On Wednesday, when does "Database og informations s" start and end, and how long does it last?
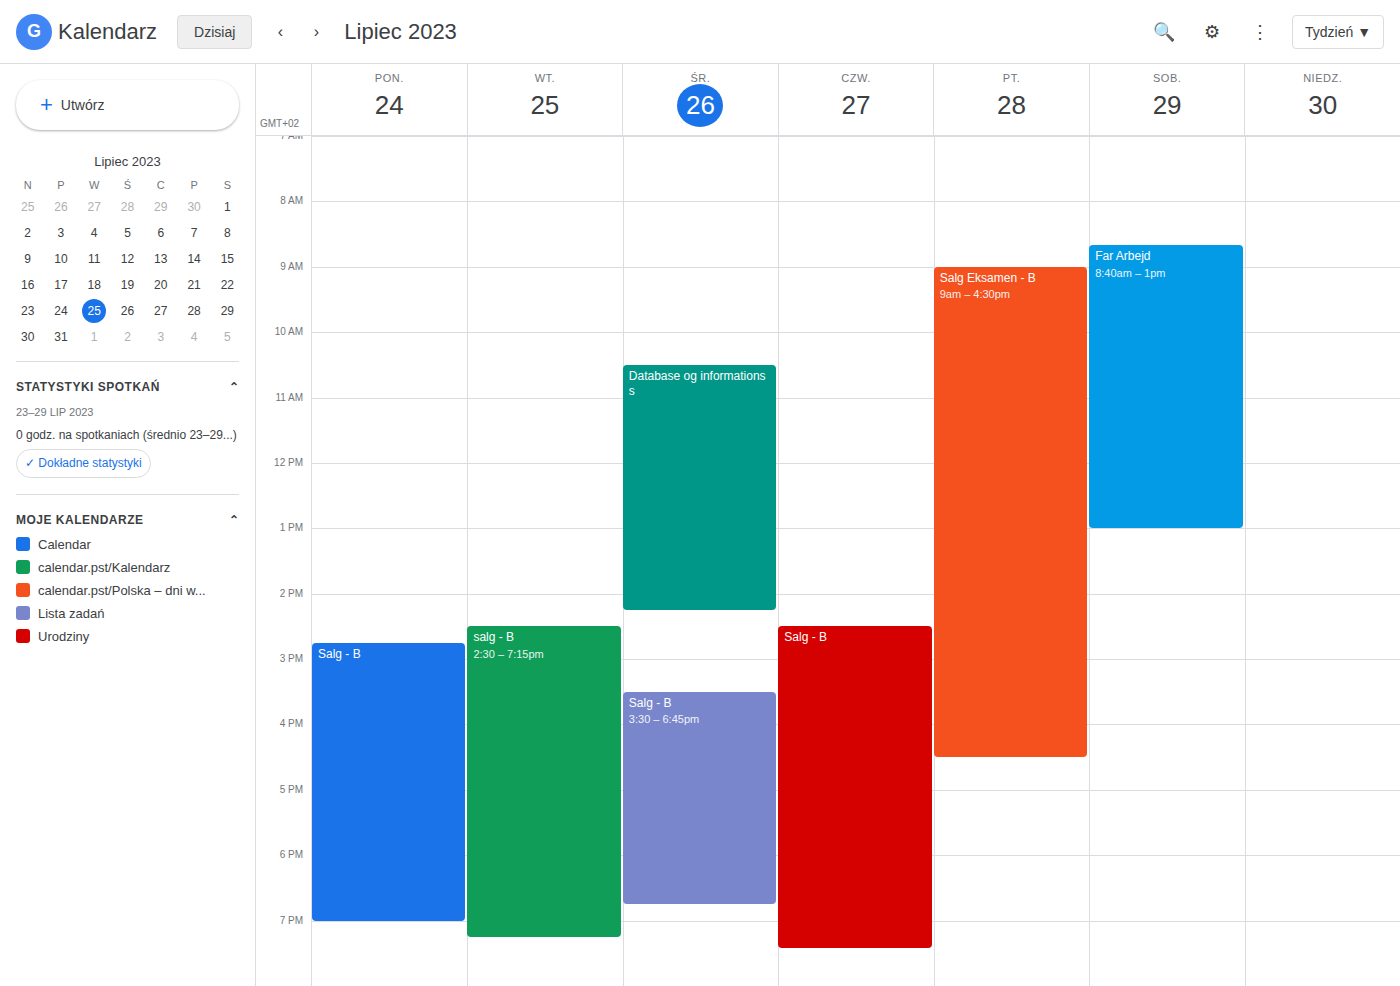
10:30 AM to 2:15 PM, 3 hours 45 minutes